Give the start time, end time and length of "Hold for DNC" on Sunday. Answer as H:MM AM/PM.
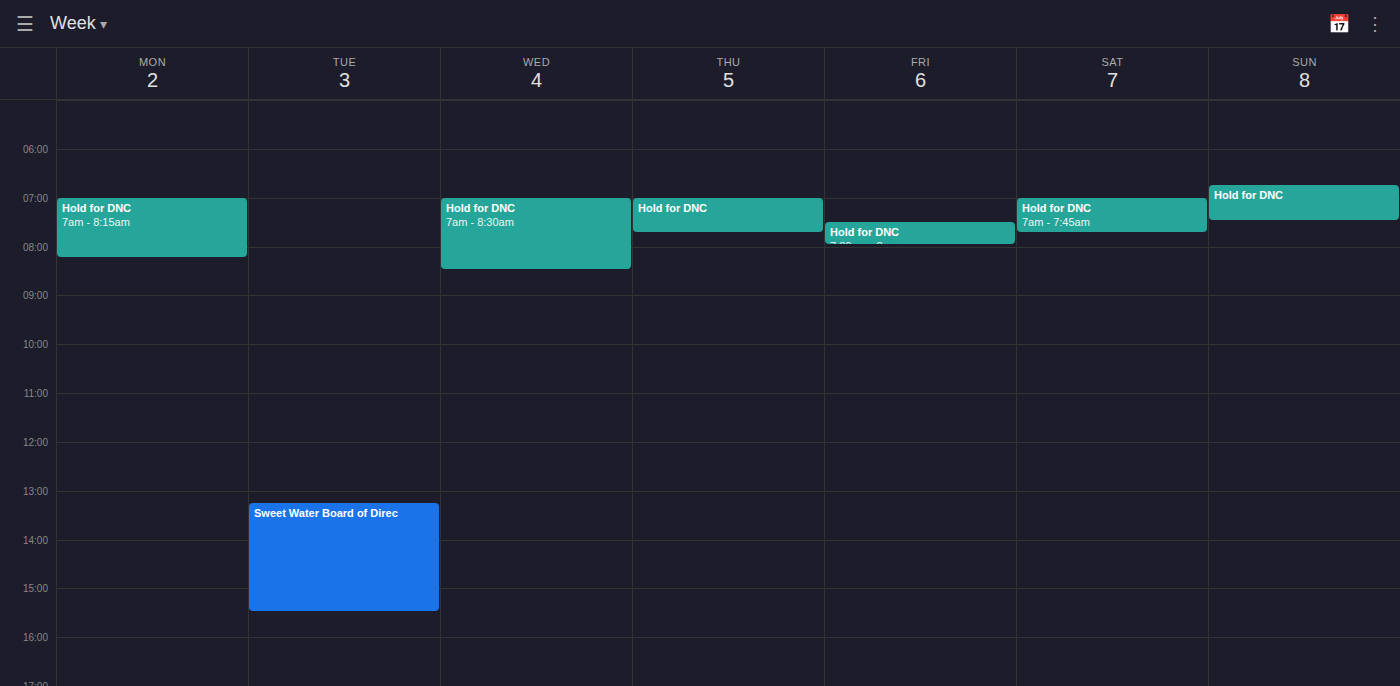
6:45 AM to 7:30 AM, 45 minutes